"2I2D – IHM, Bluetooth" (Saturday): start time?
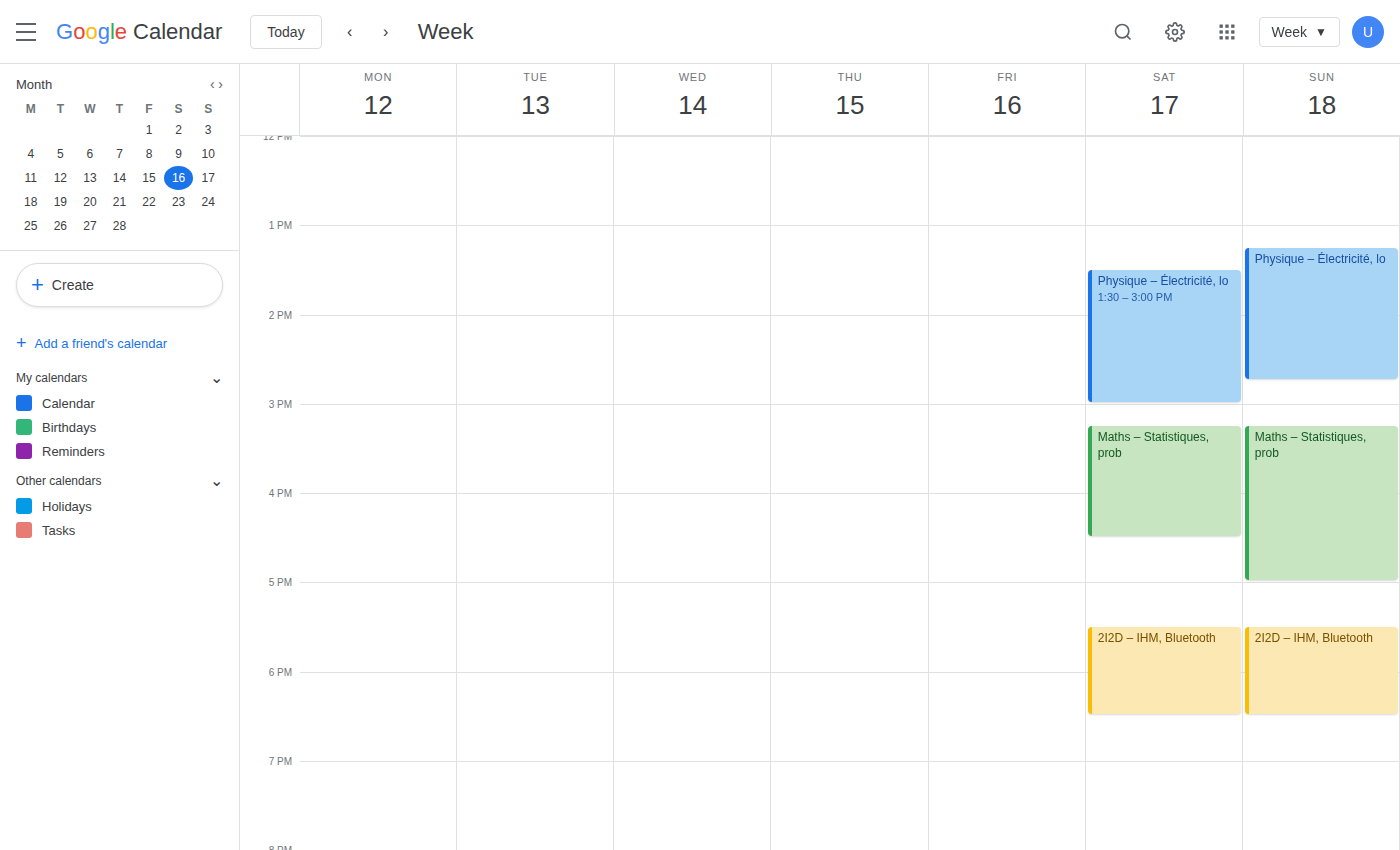
5:30 PM